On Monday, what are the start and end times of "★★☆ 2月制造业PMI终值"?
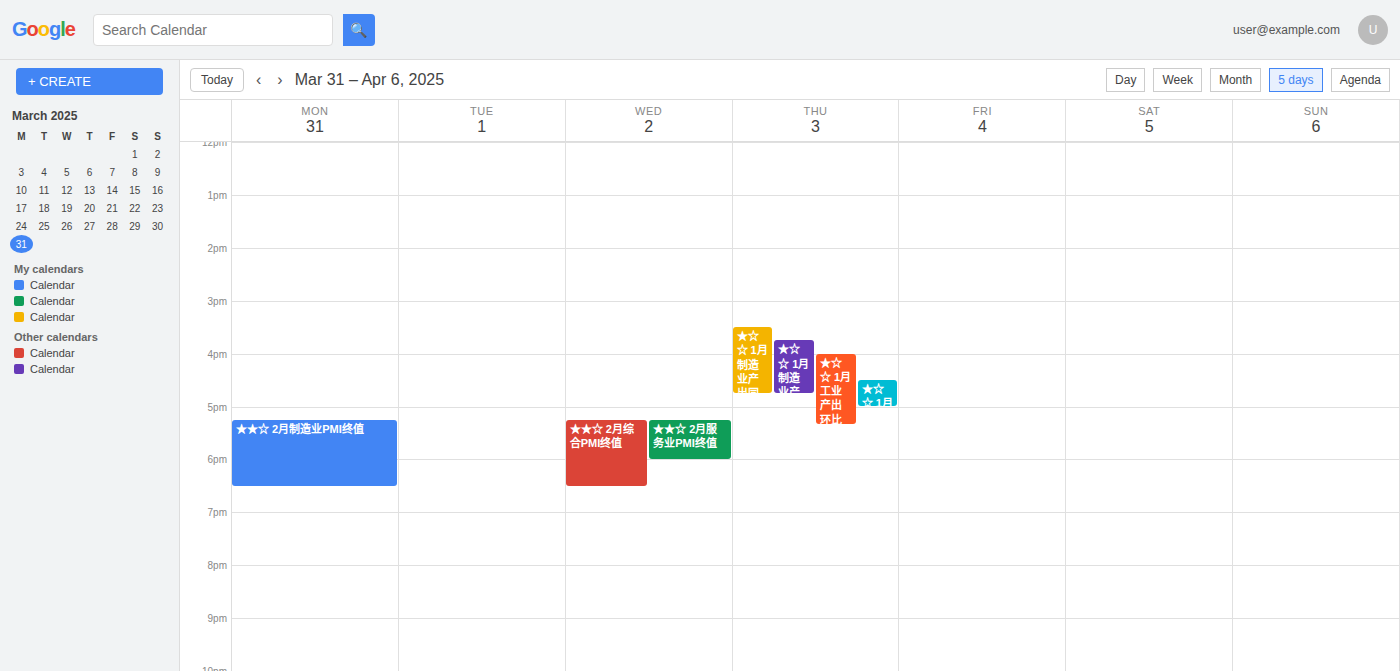
5:15 PM to 6:30 PM